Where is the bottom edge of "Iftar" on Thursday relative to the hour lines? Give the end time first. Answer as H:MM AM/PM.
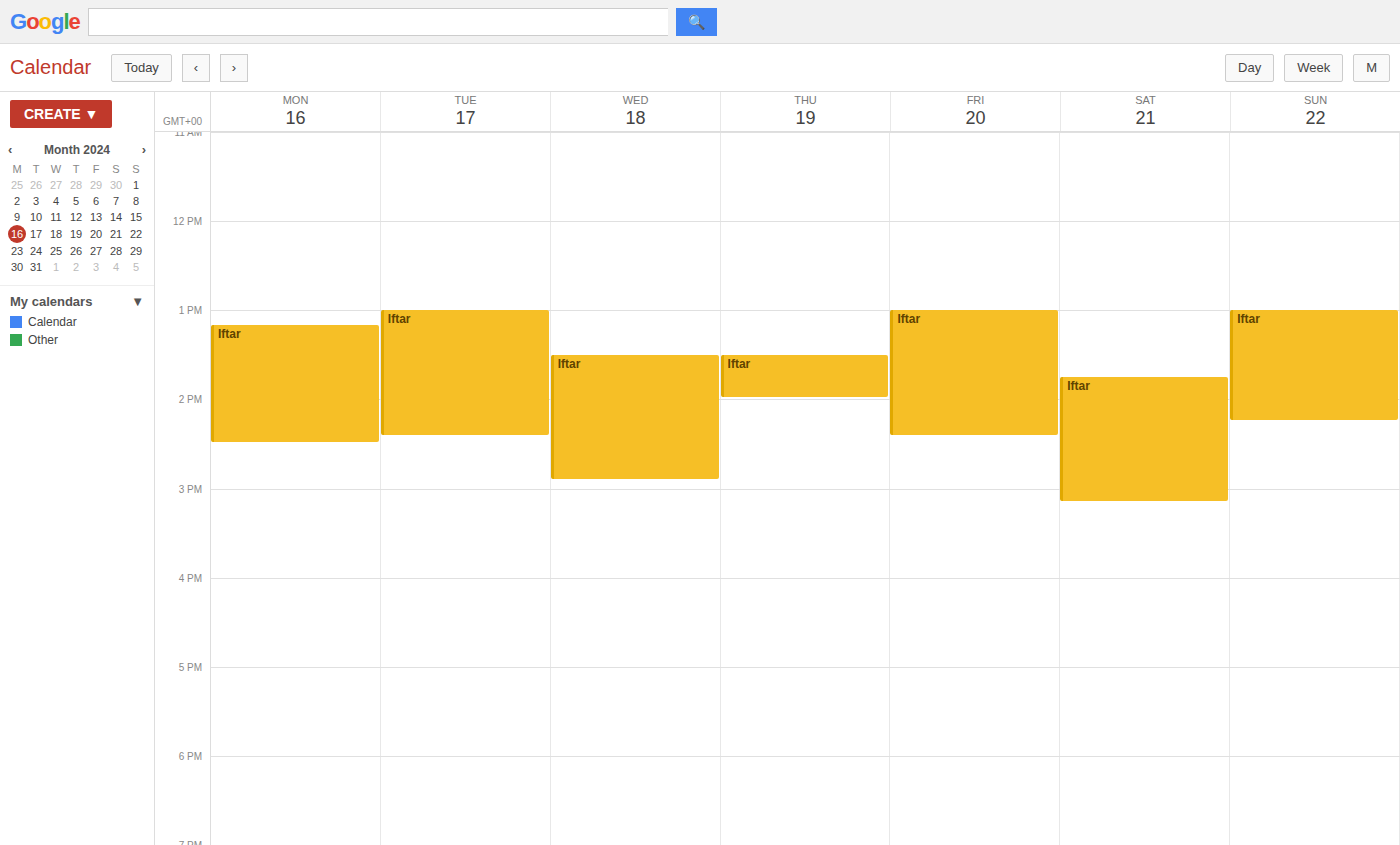
2:00 PM -- exactly on the 2 PM line.